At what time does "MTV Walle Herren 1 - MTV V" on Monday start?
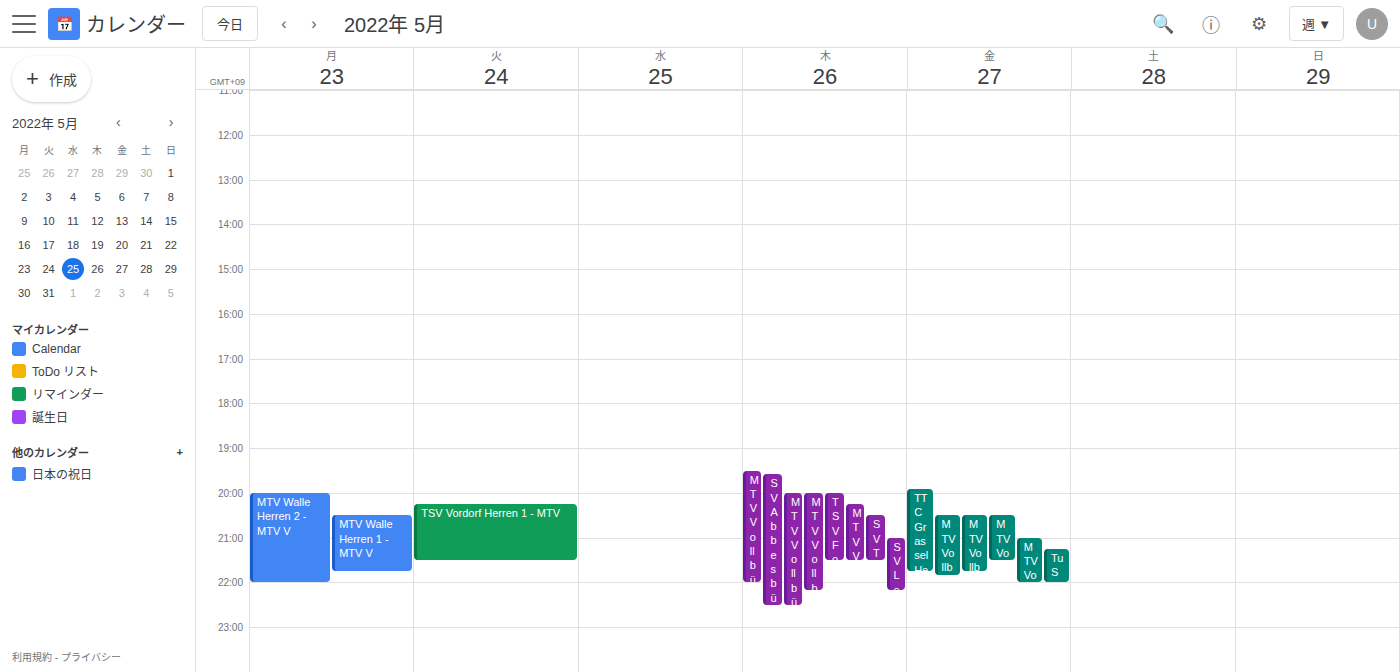
20:30